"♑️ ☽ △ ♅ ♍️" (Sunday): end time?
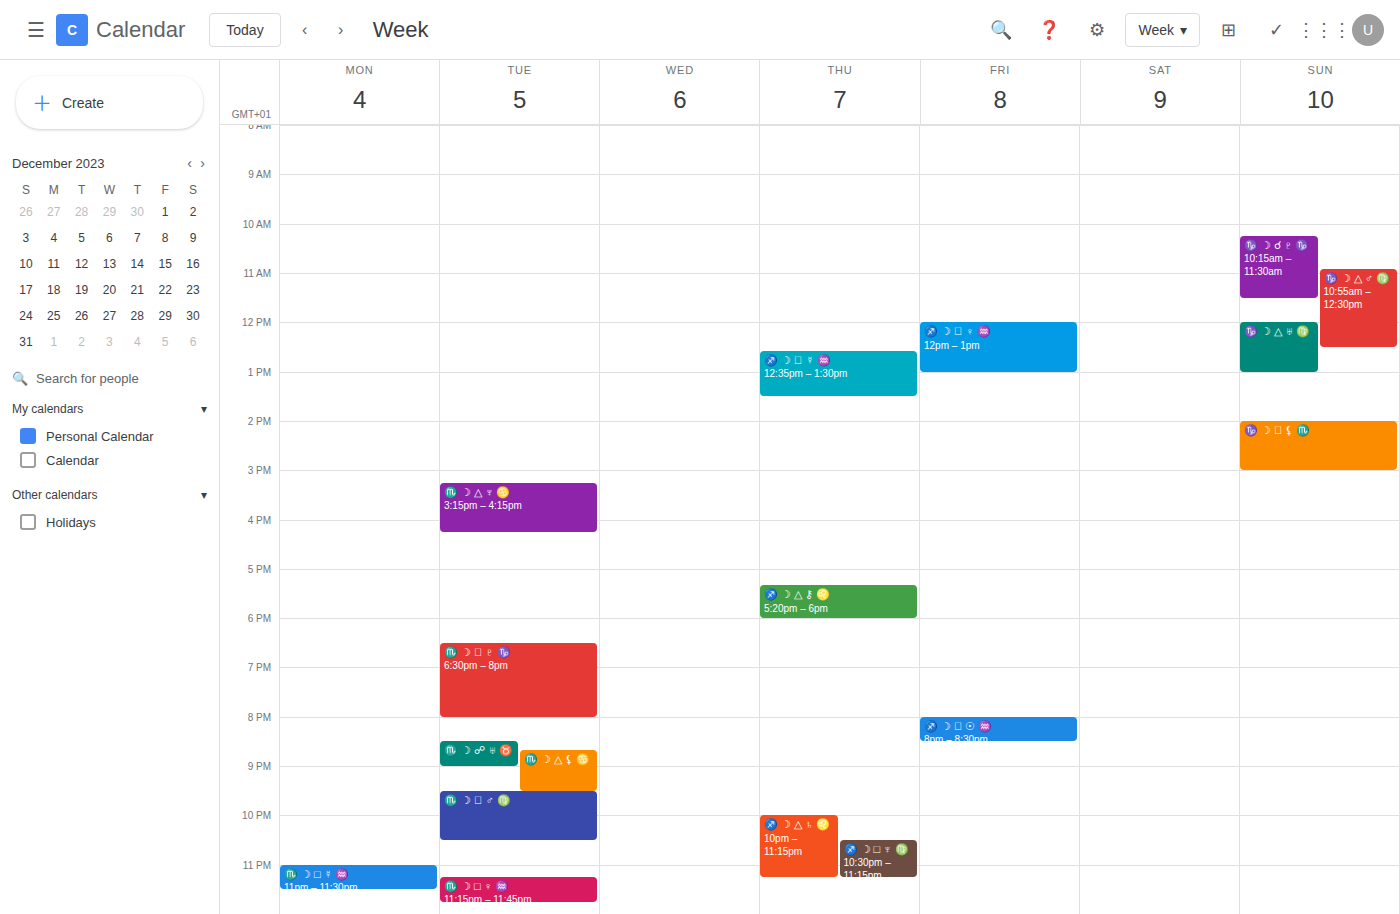
1:00 PM